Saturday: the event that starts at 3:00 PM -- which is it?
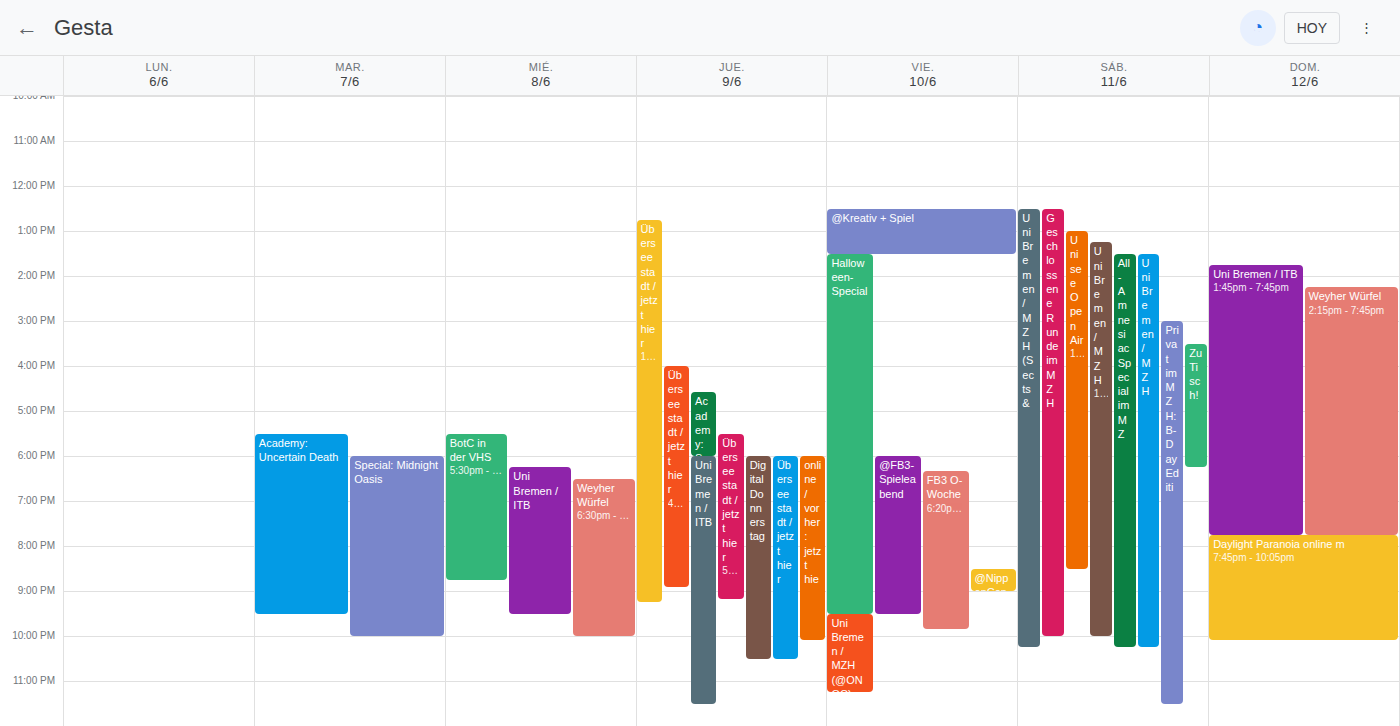
"Privat im MZH: B-Day Editi"